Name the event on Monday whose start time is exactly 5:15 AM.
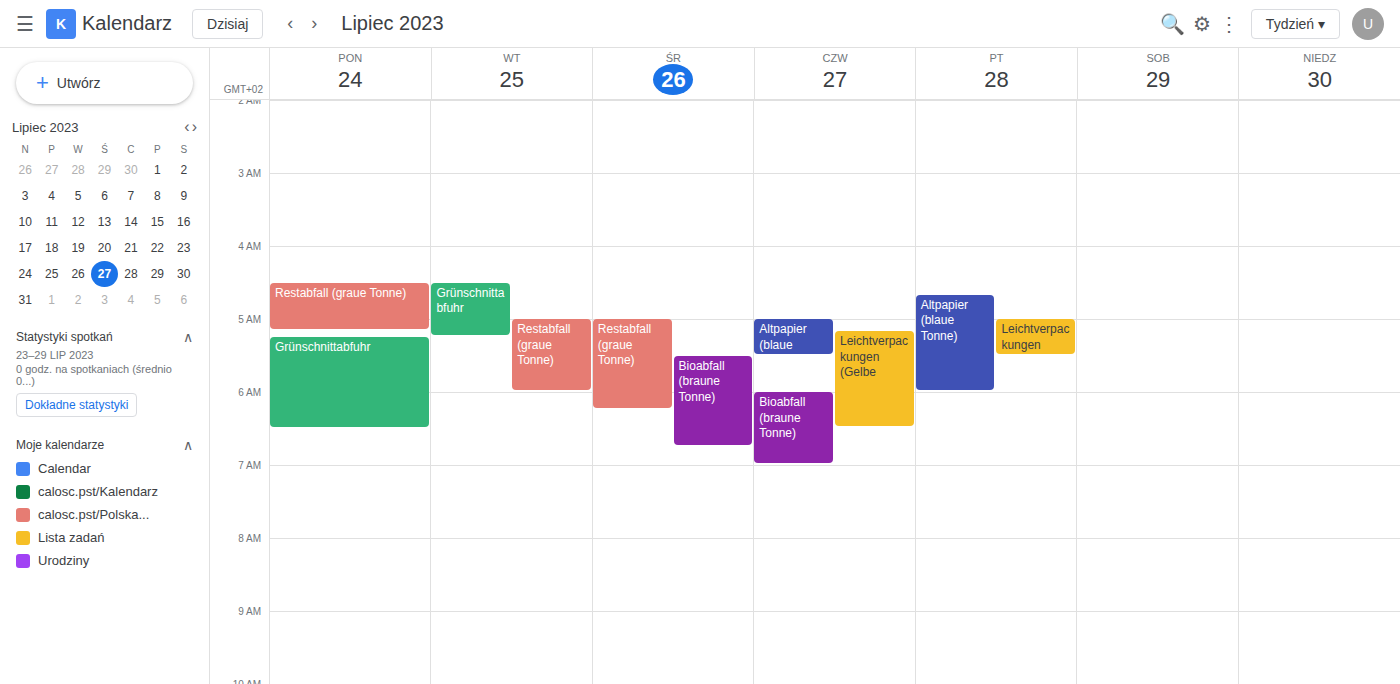
"Grünschnittabfuhr"